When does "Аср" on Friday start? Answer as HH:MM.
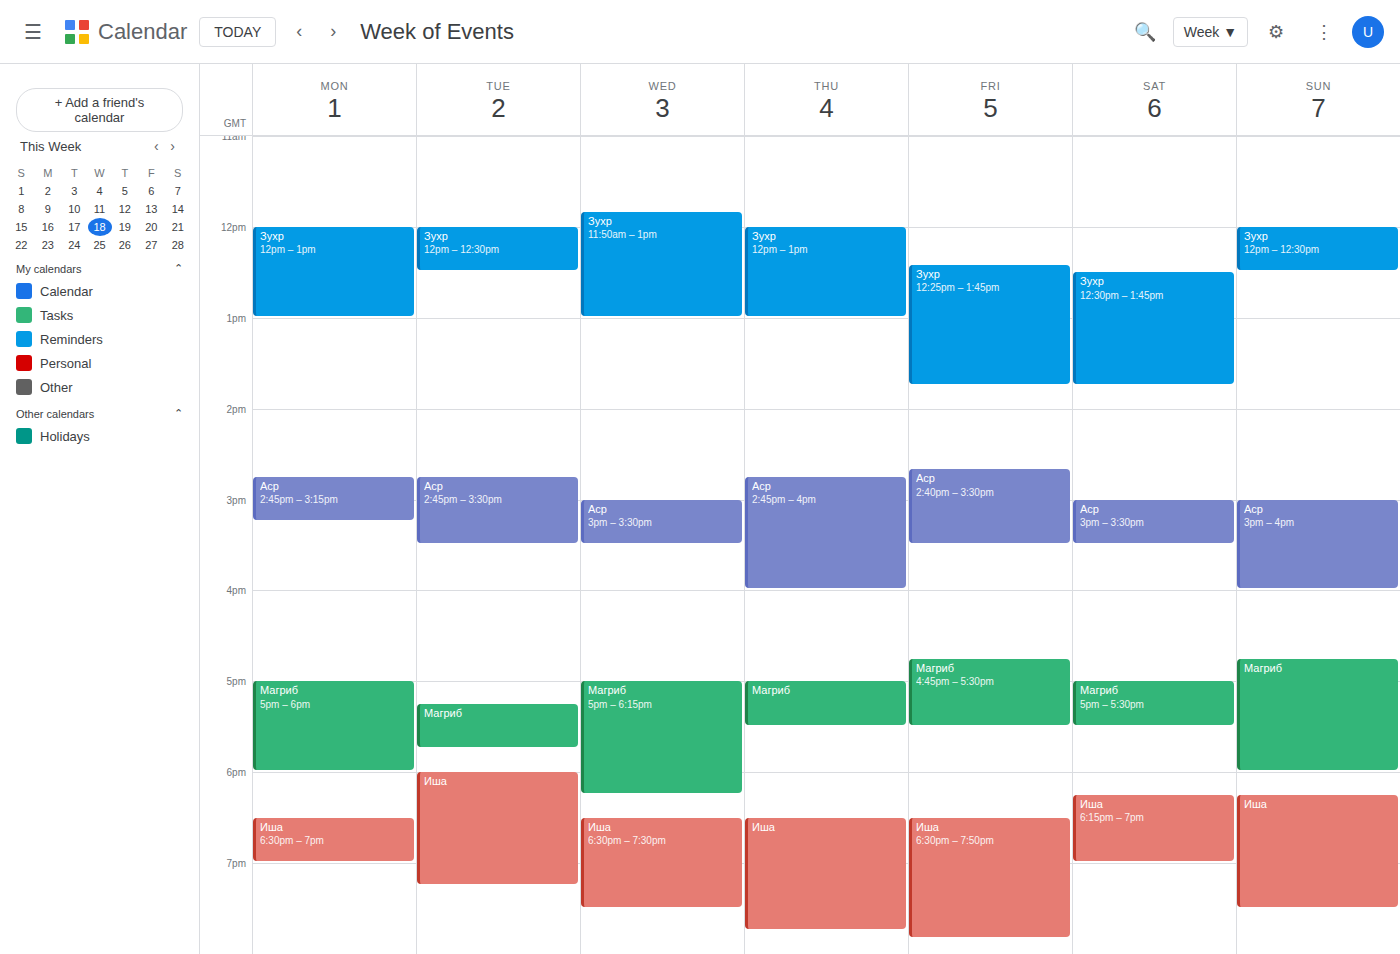
14:40